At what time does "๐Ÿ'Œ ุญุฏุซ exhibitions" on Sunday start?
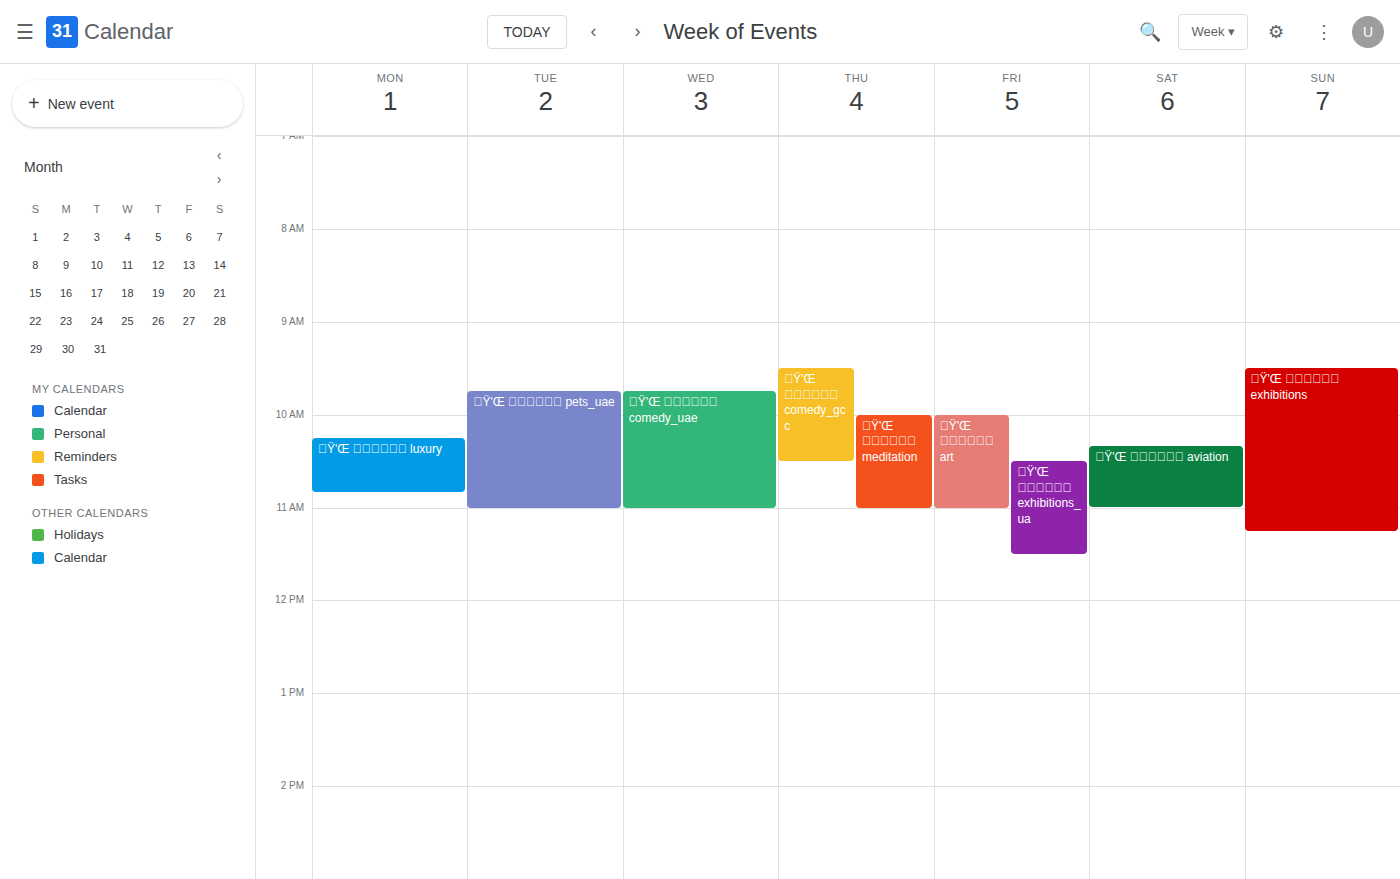
9:30 AM